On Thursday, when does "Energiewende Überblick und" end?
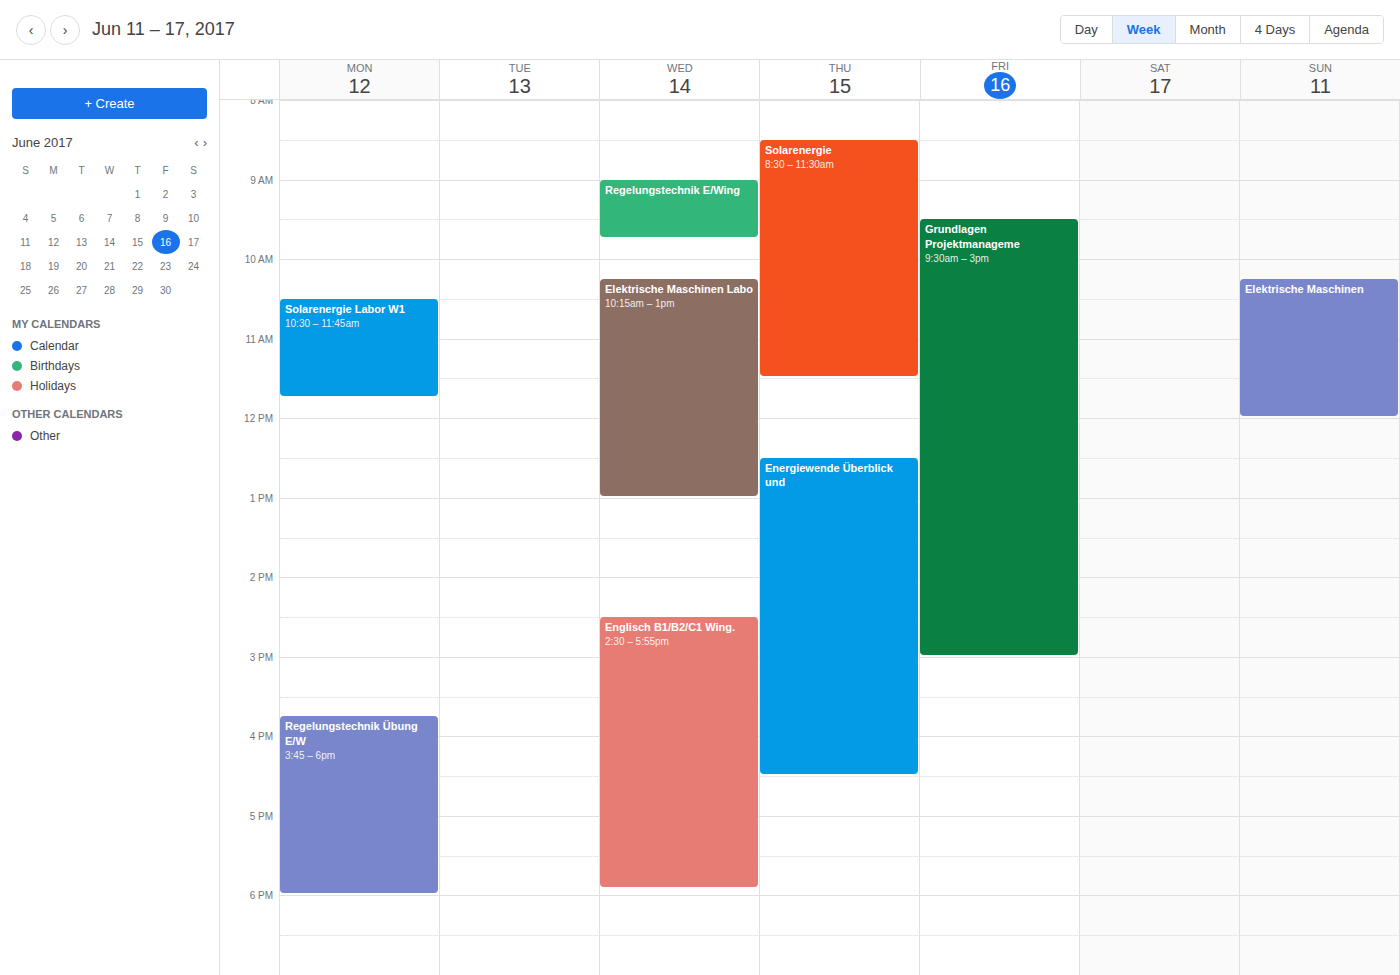
4:30 PM